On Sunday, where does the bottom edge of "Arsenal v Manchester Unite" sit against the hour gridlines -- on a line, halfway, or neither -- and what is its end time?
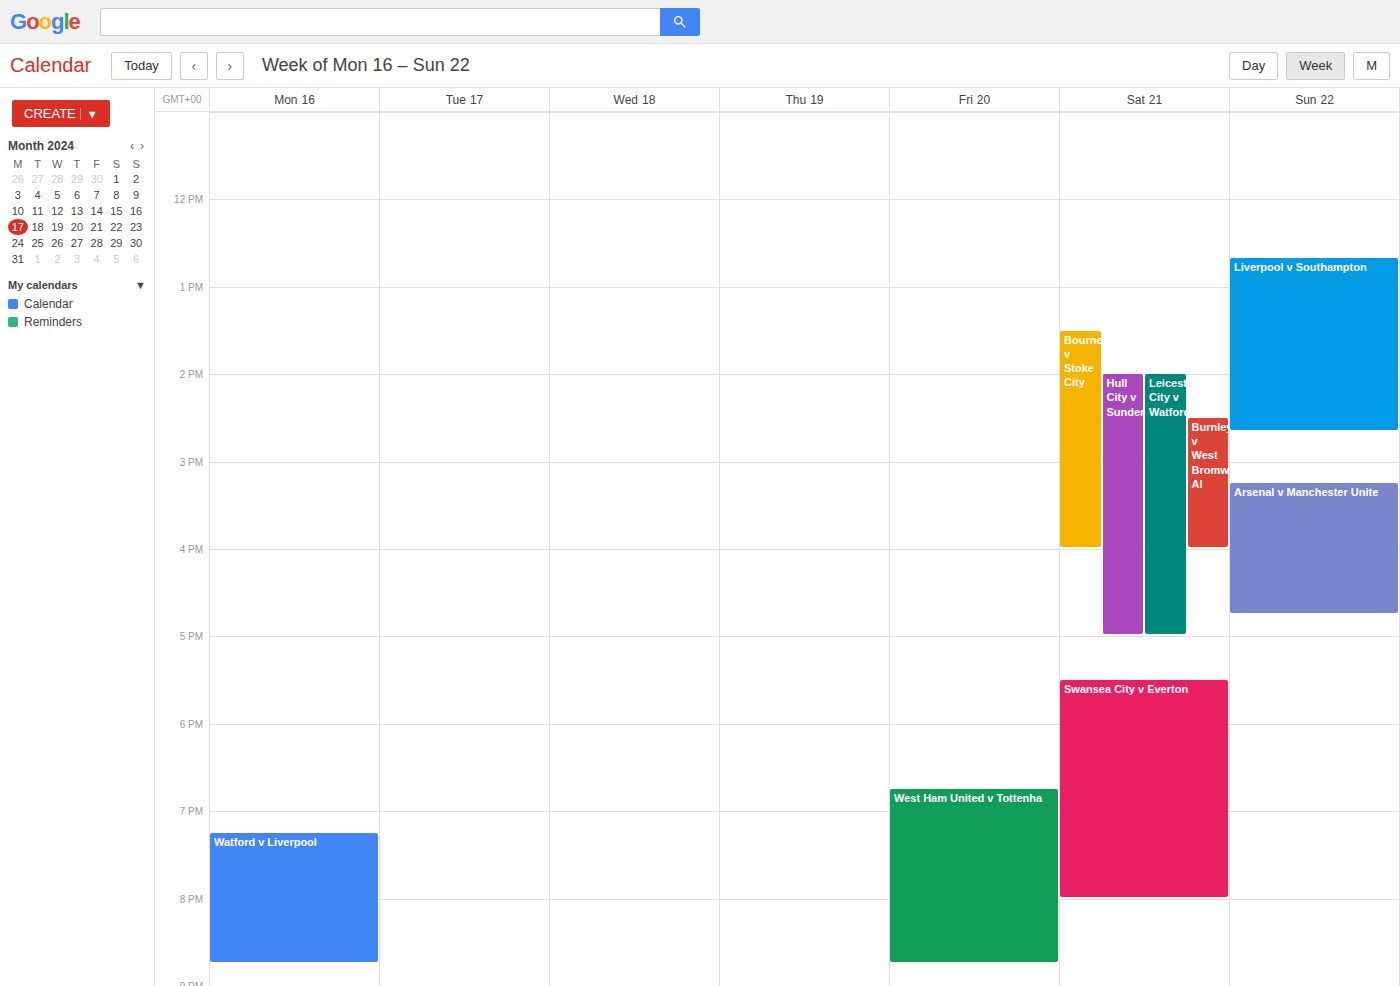
4:45 PM -- neither: three quarters of the way from the 4 PM line to the 5 PM line.